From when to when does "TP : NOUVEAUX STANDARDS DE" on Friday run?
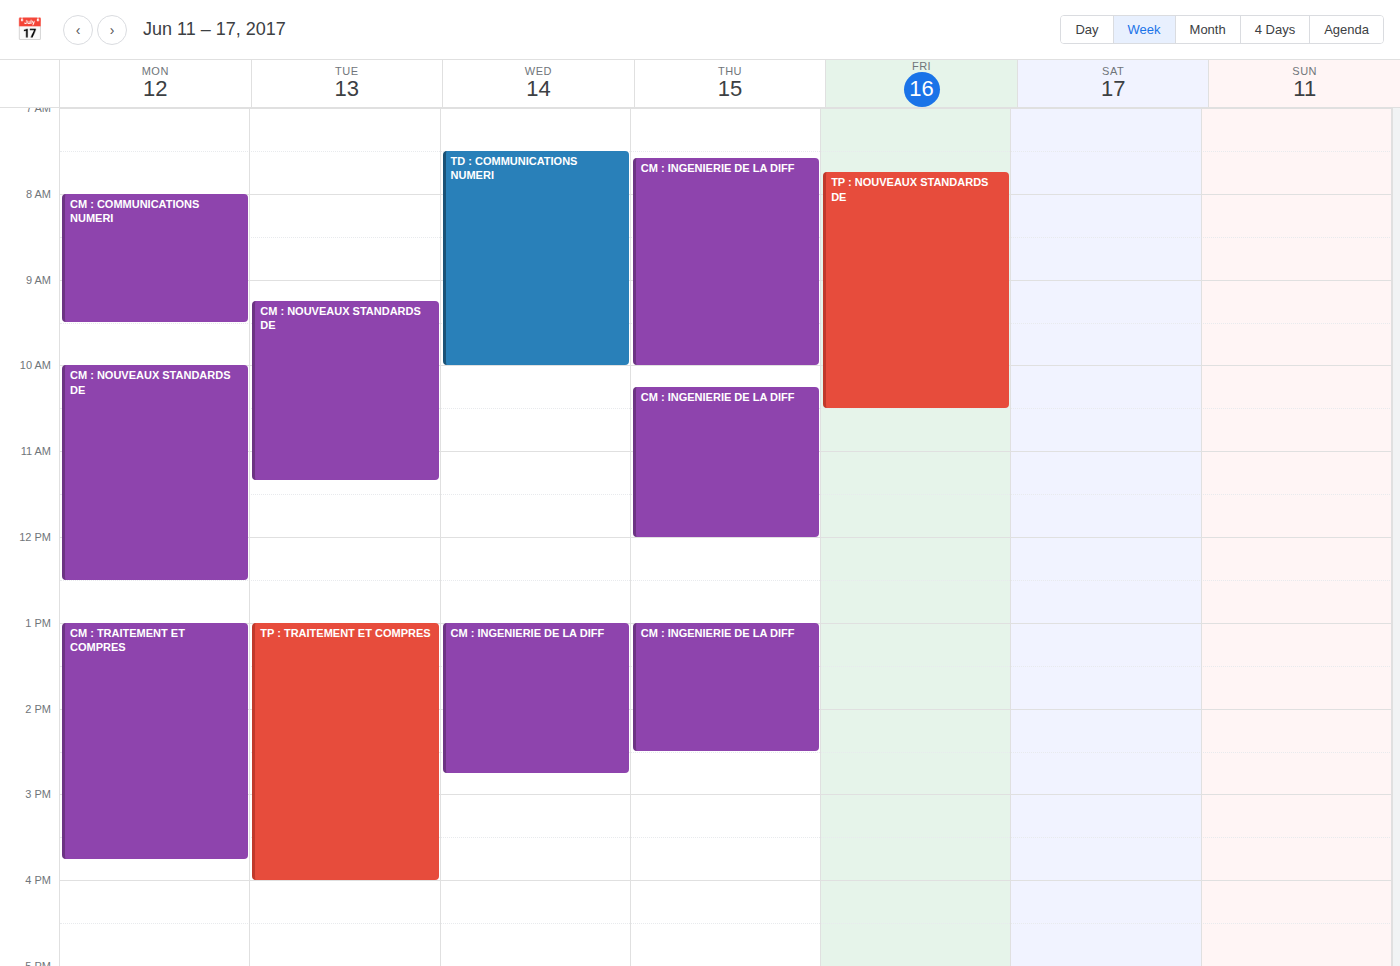
7:45 AM to 10:30 AM